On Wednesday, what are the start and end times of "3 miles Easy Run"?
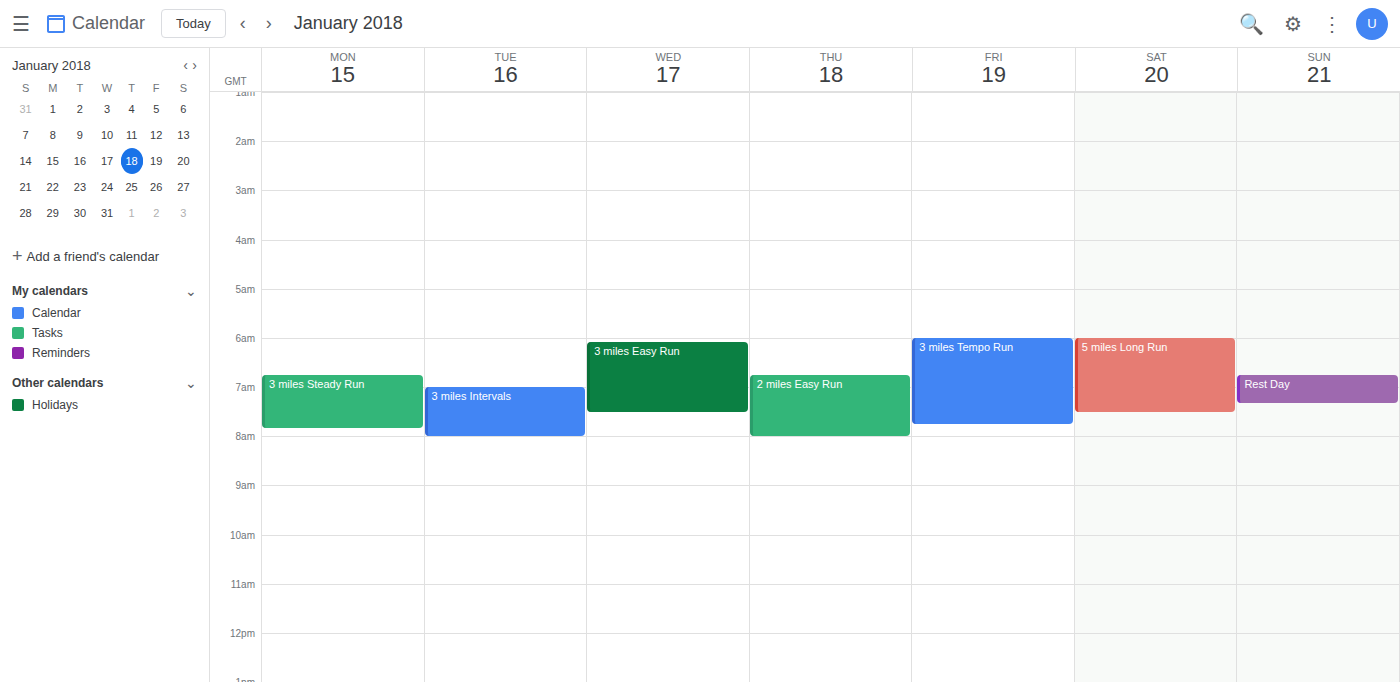
6:05 AM to 7:30 AM